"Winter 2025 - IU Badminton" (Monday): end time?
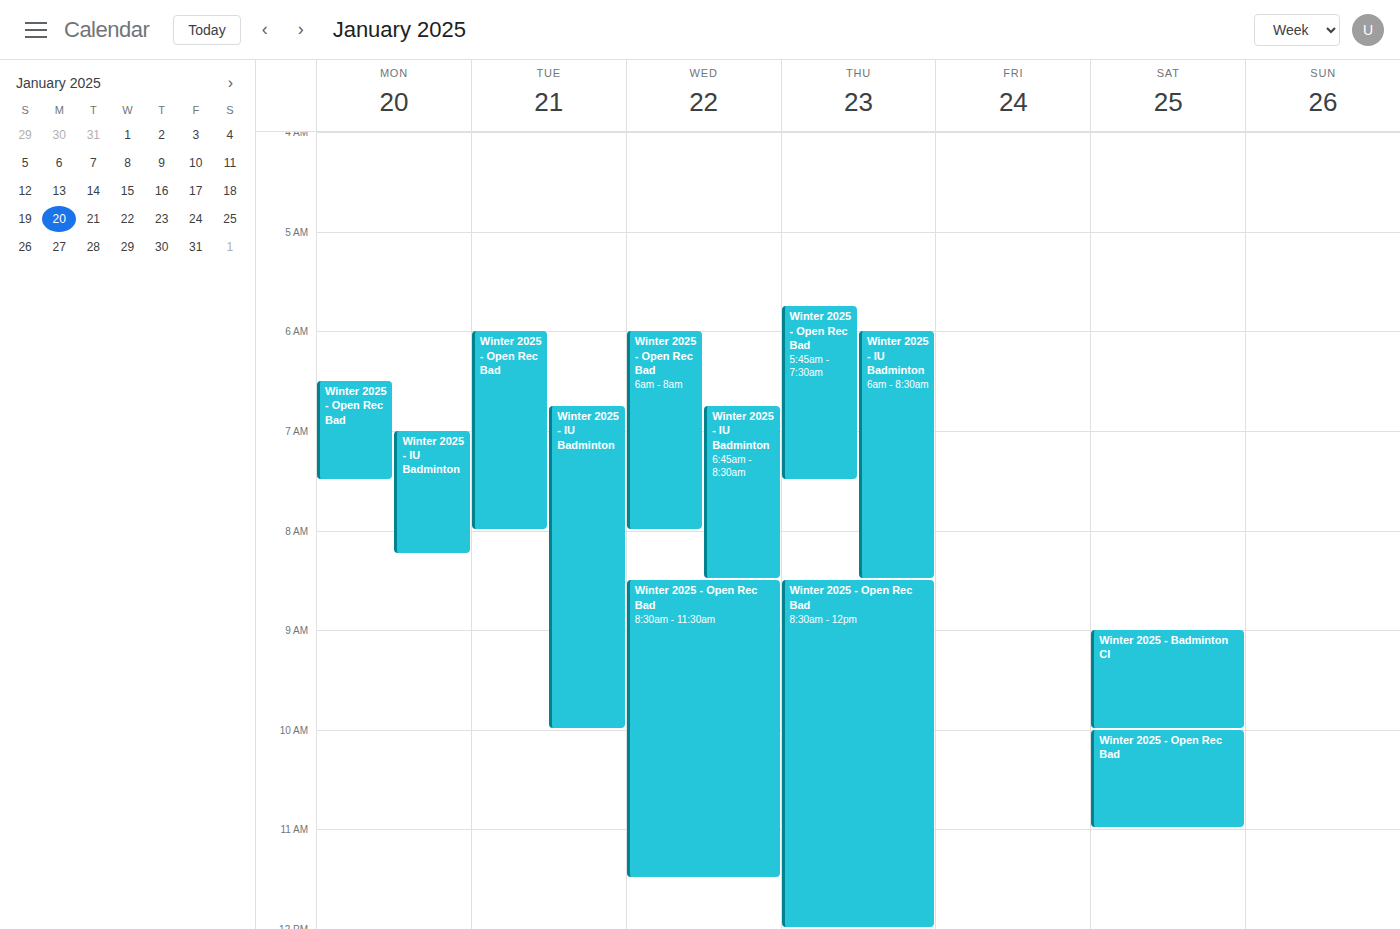
8:15 AM